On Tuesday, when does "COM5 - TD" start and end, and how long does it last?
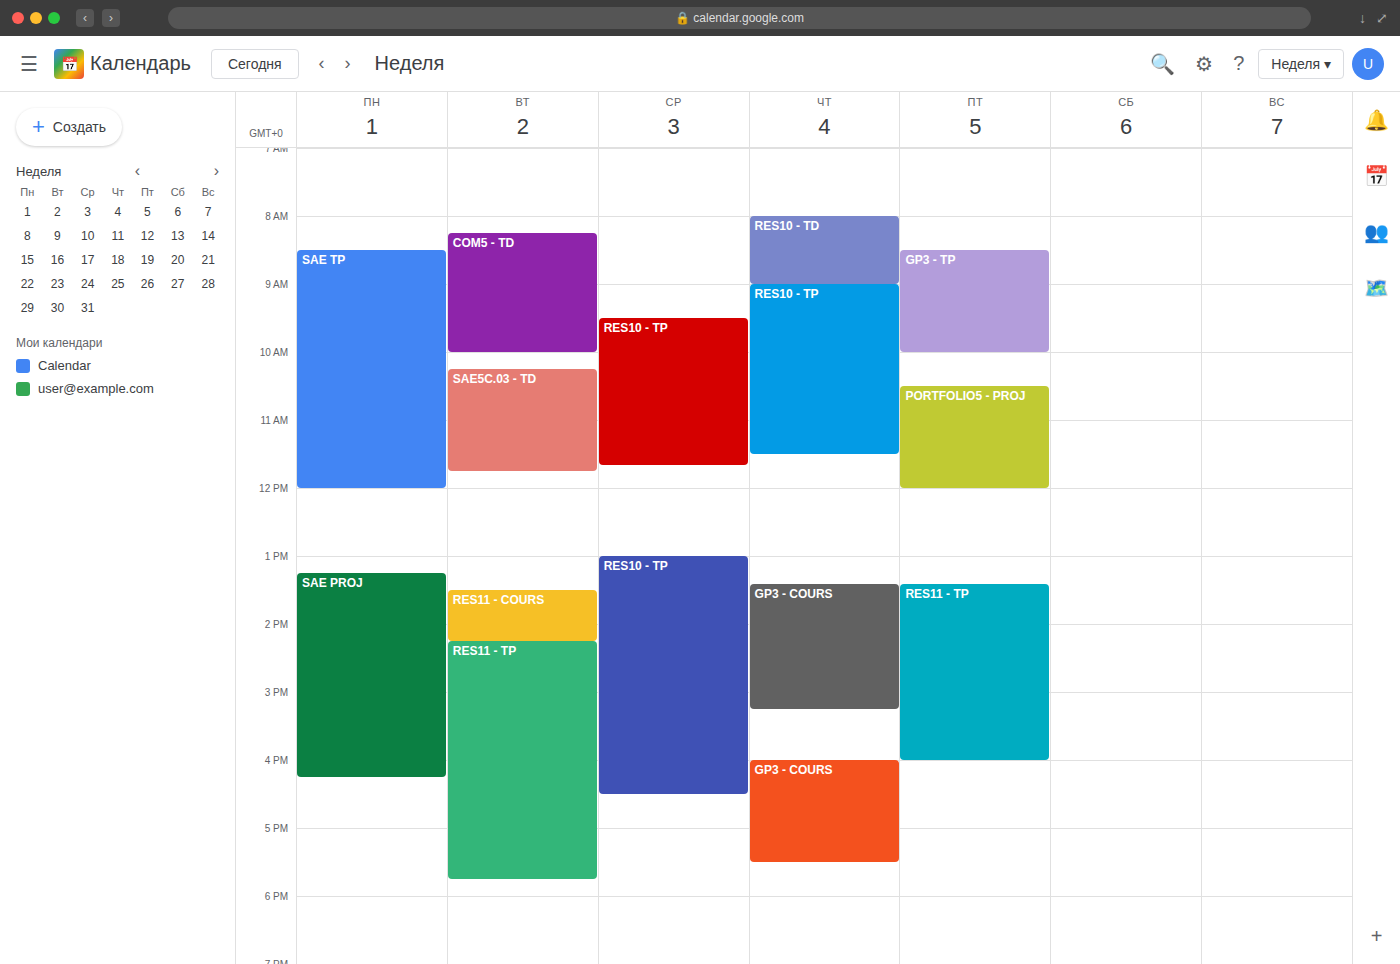
08:15 to 10:00, 1 hour 45 minutes